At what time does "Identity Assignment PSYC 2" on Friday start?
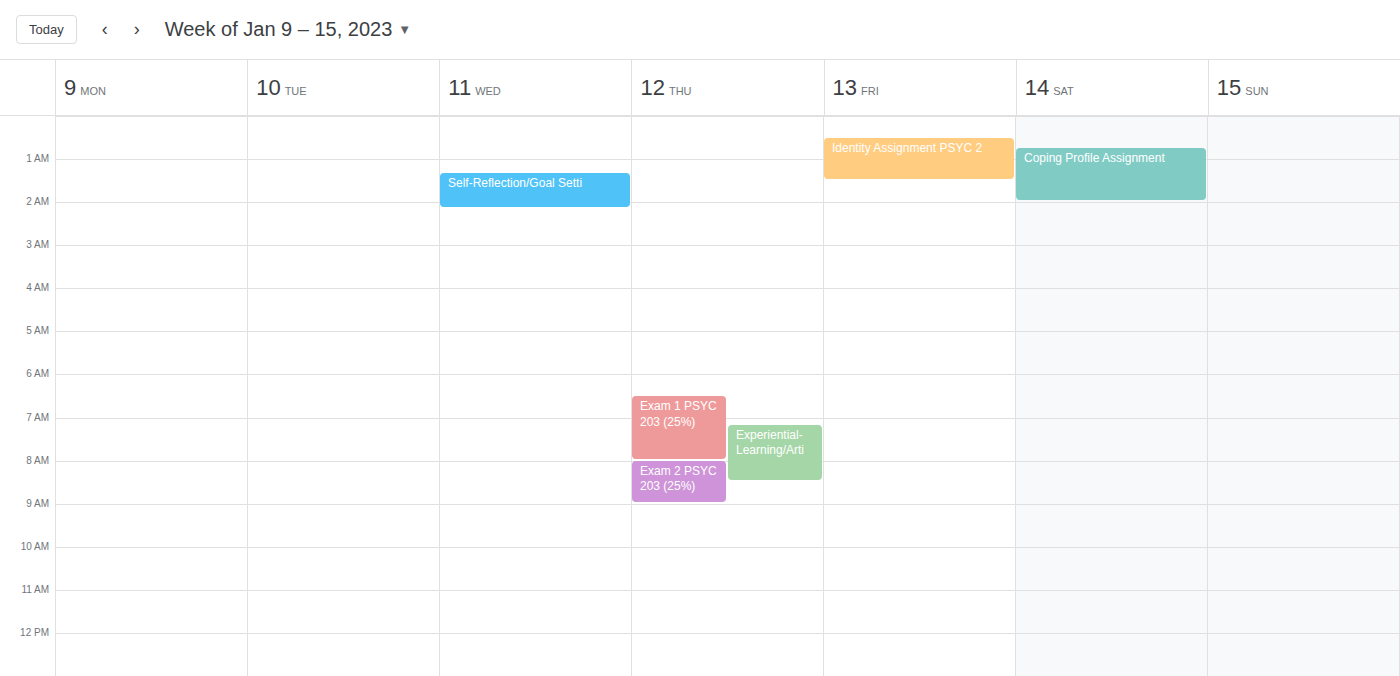
12:30 AM